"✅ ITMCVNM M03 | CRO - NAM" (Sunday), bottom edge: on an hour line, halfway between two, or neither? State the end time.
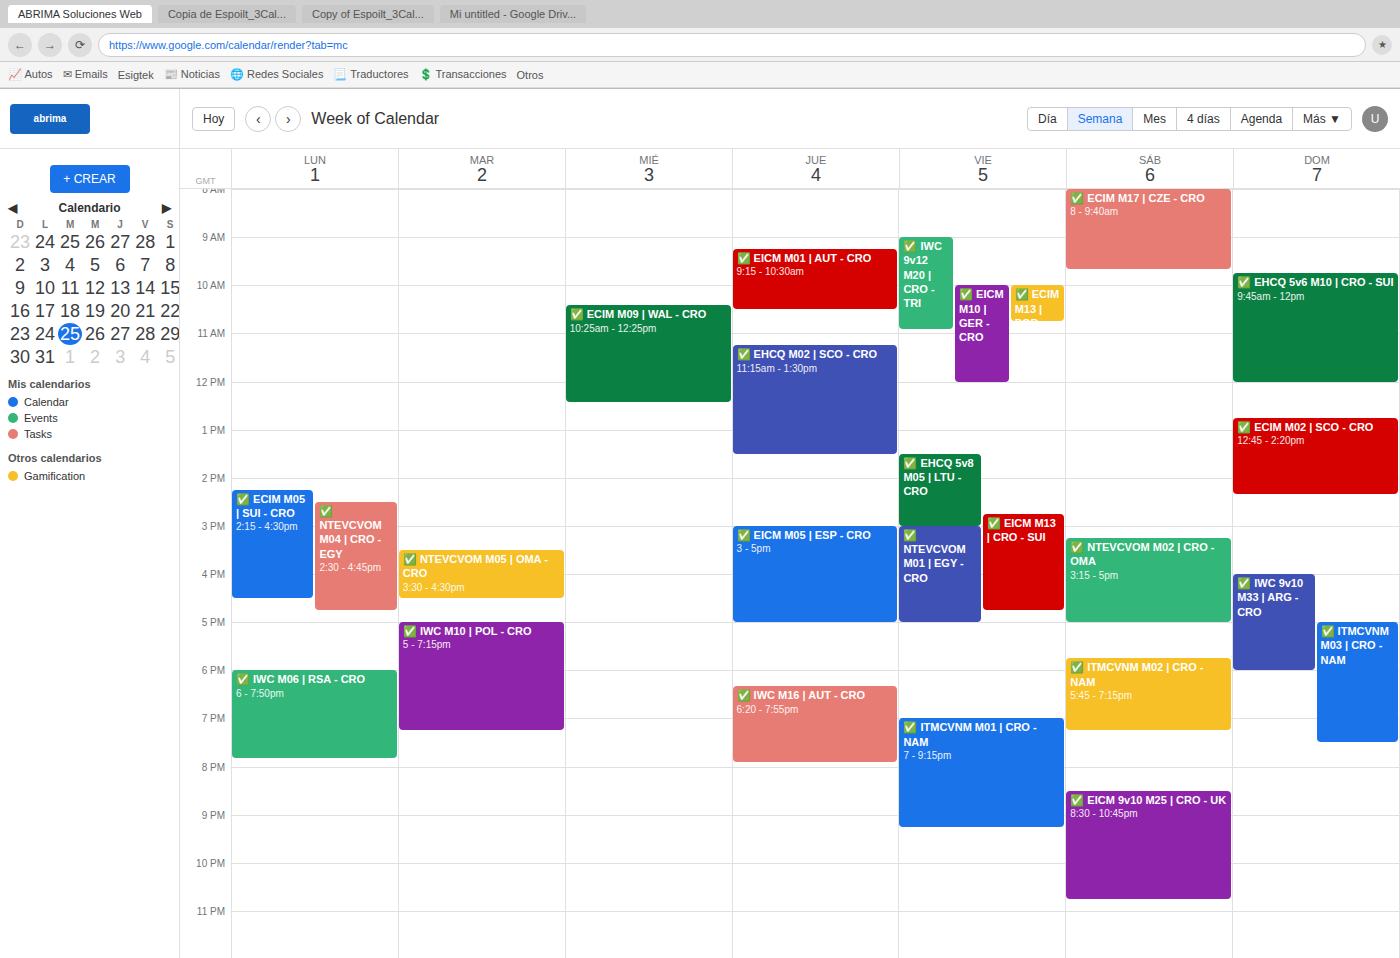
7:30 PM -- halfway between the 7 PM and 8 PM lines.